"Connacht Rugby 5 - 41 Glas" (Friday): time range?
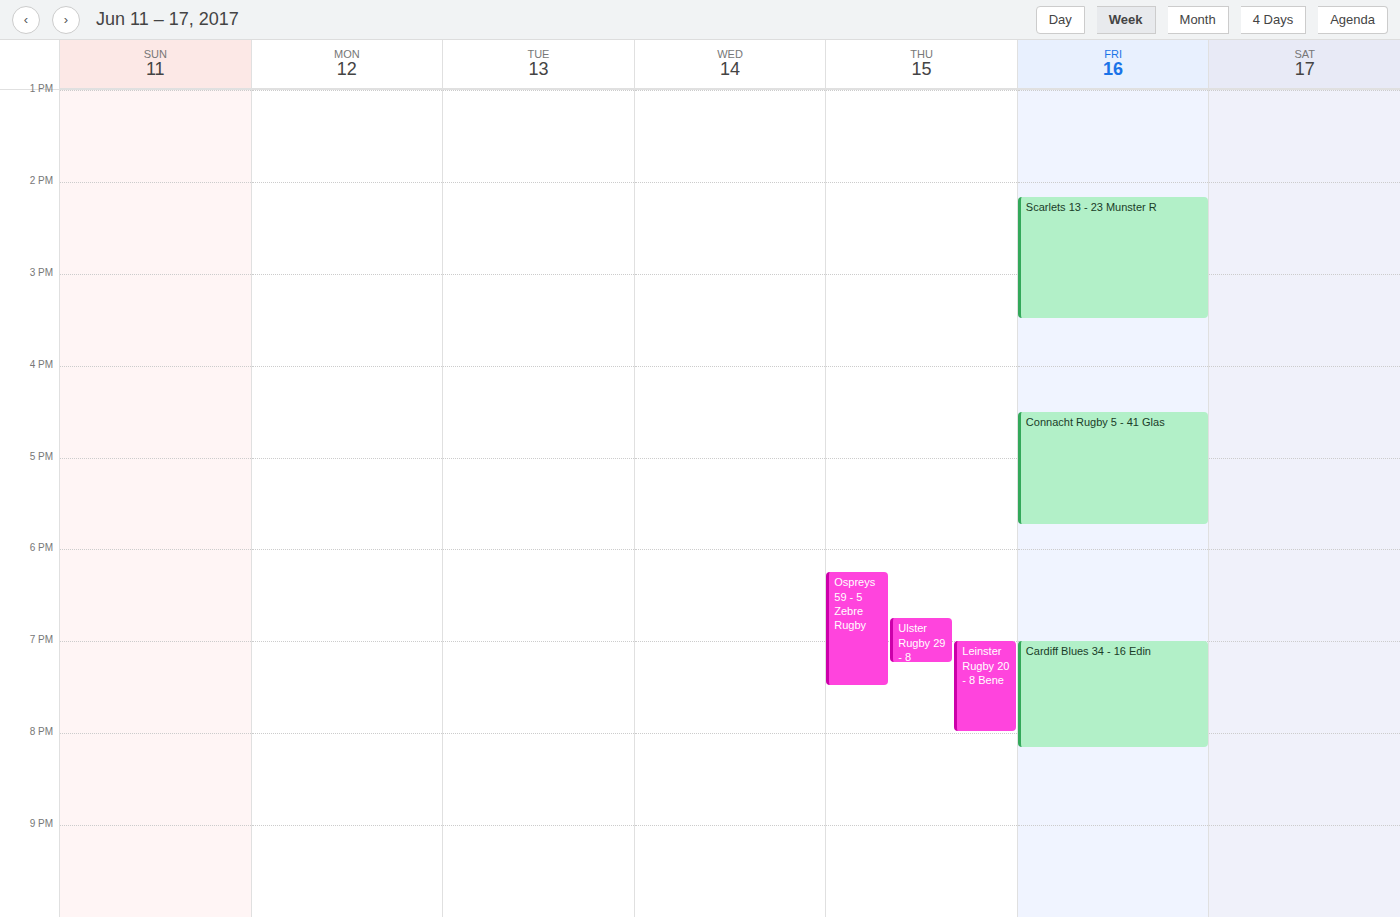
4:30 PM to 5:45 PM